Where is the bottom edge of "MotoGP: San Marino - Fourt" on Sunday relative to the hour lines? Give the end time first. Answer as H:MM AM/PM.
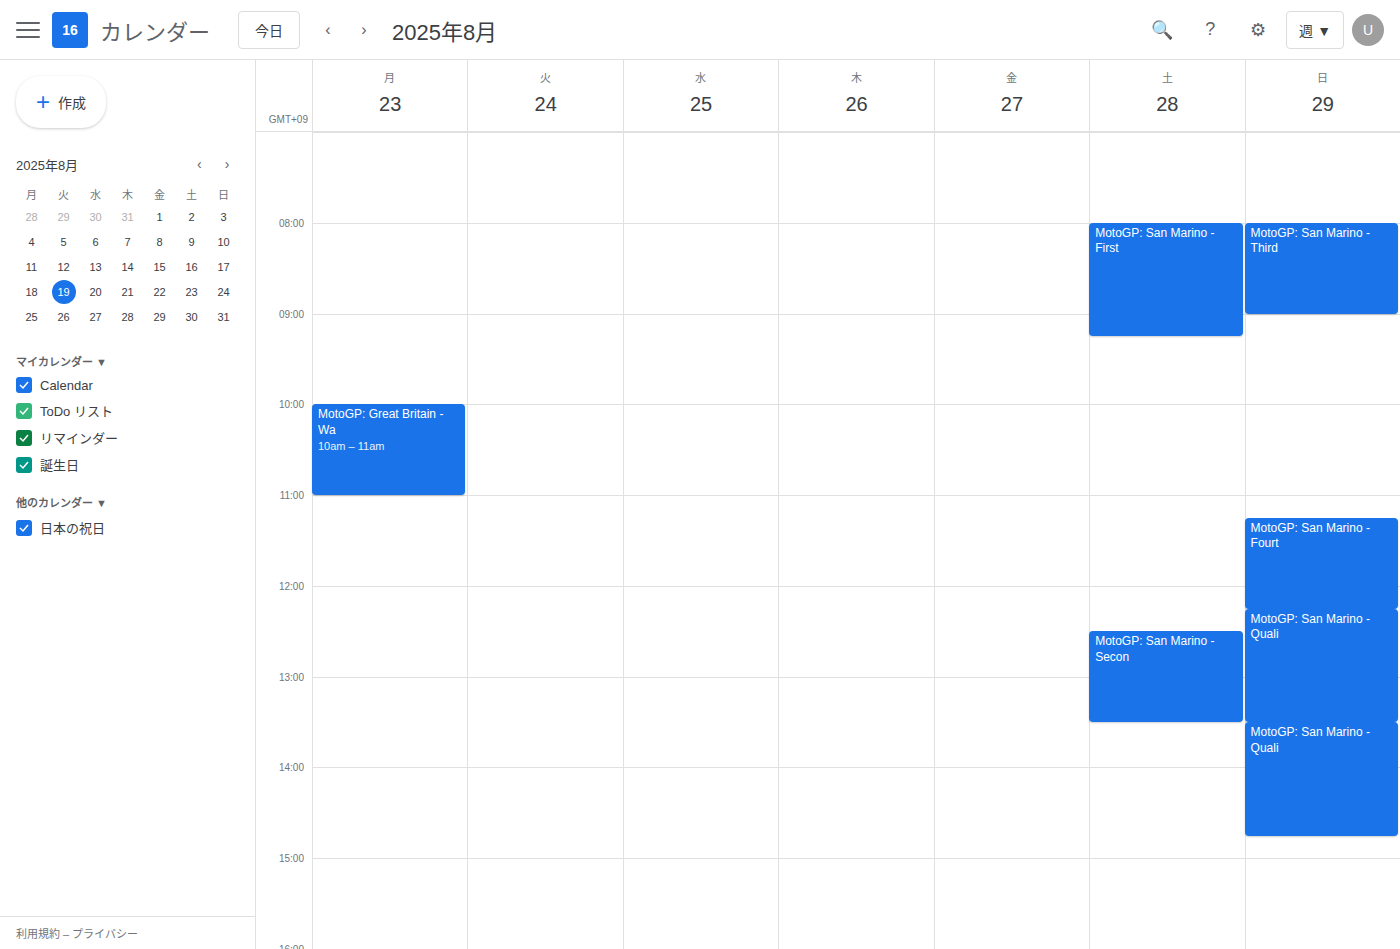
12:15 PM -- neither: a quarter of the way from the 12 PM line to the 1 PM line.